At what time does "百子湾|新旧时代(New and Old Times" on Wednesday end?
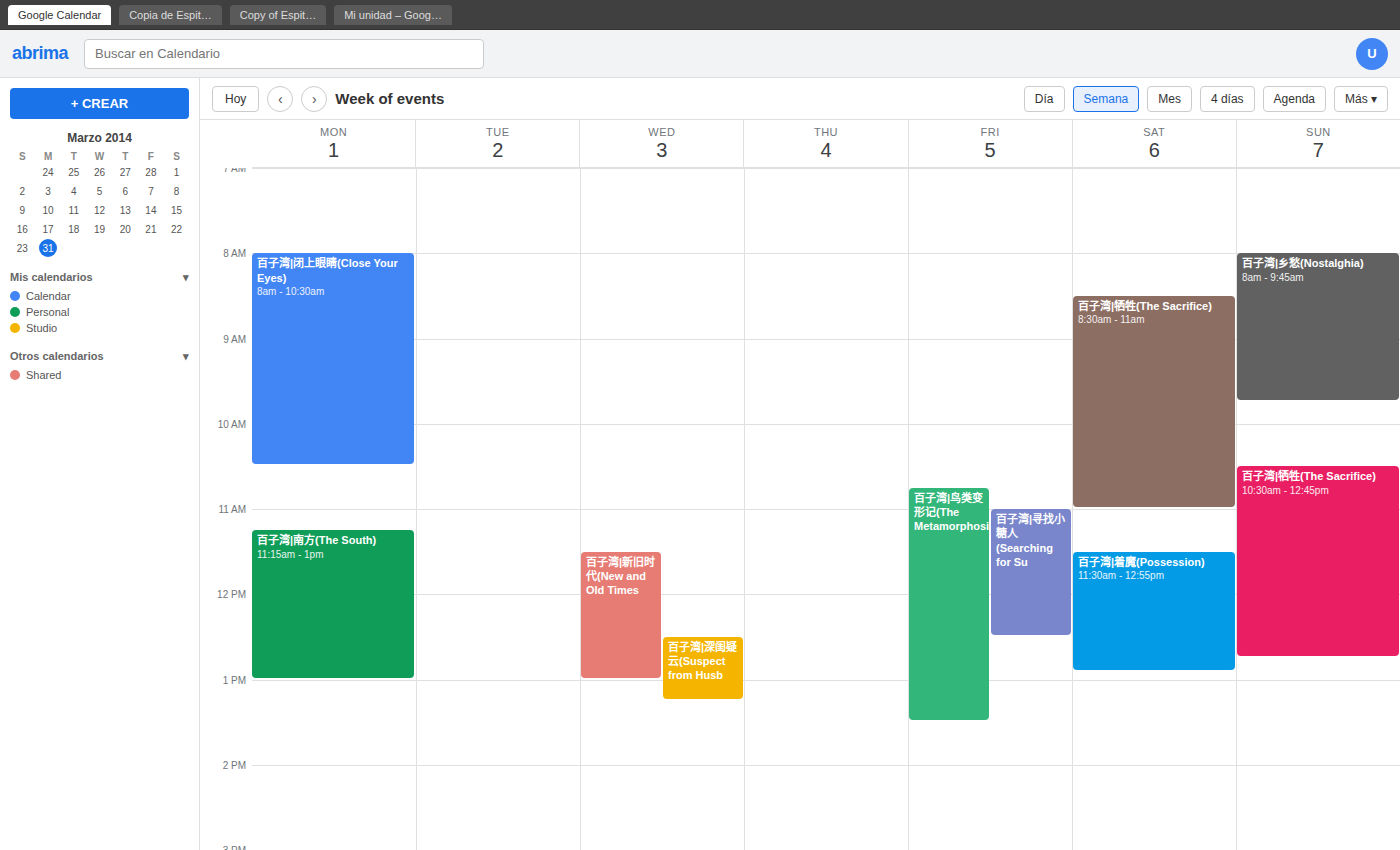
1:00 PM